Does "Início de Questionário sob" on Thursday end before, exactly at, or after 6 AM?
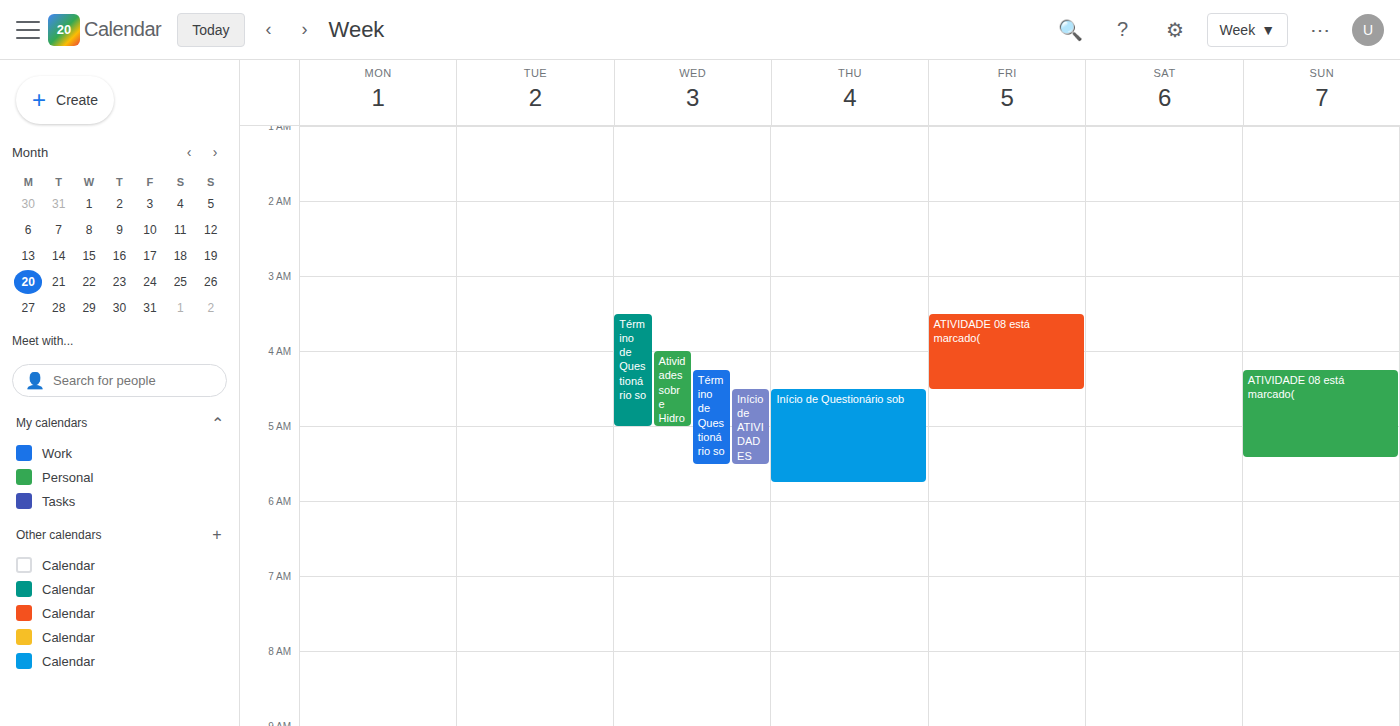
5:45 AM -- before 6 AM, 15 minutes above the 6 AM line.